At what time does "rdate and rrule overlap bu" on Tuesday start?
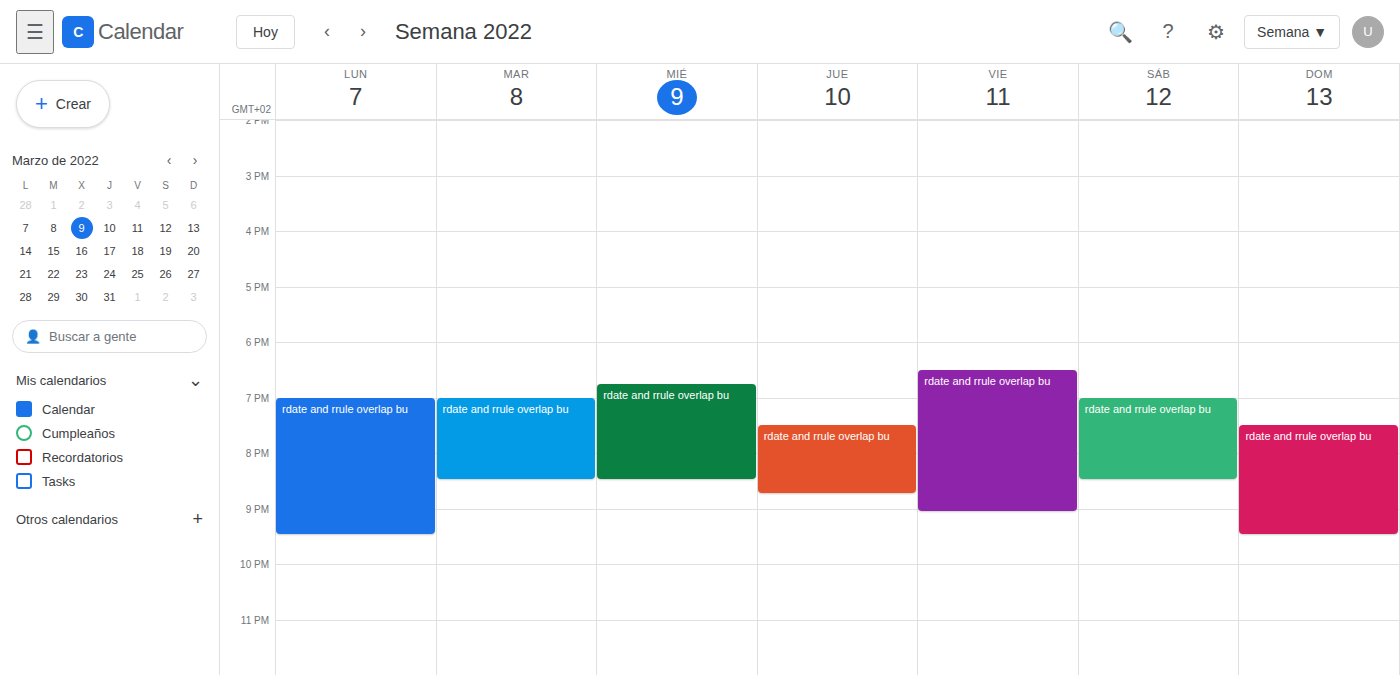
7:00 PM